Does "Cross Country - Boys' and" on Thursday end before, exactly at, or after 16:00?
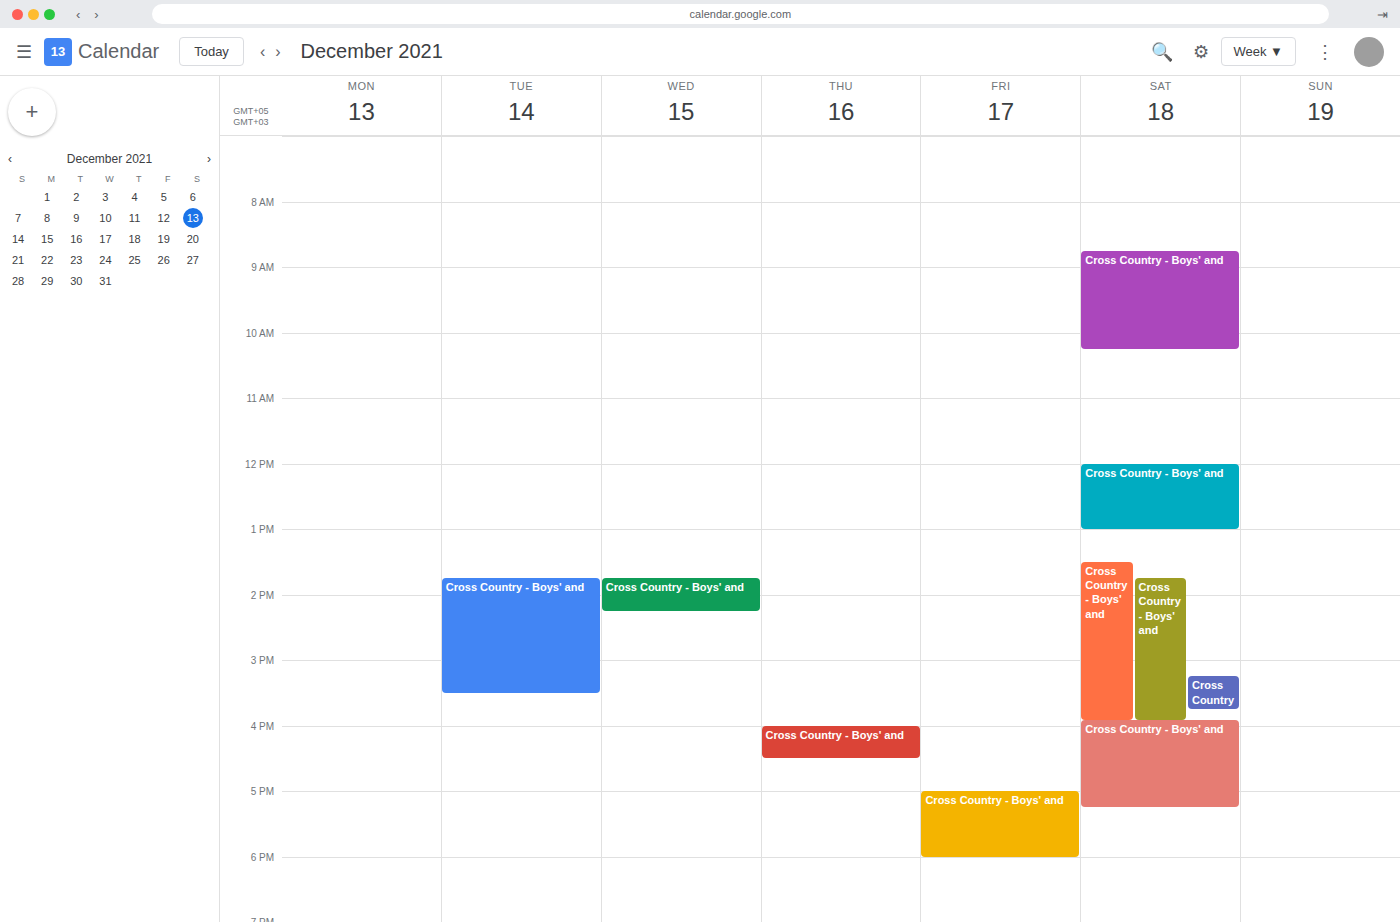
16:30 -- after 16:00, 30 minutes below the 16:00 line.